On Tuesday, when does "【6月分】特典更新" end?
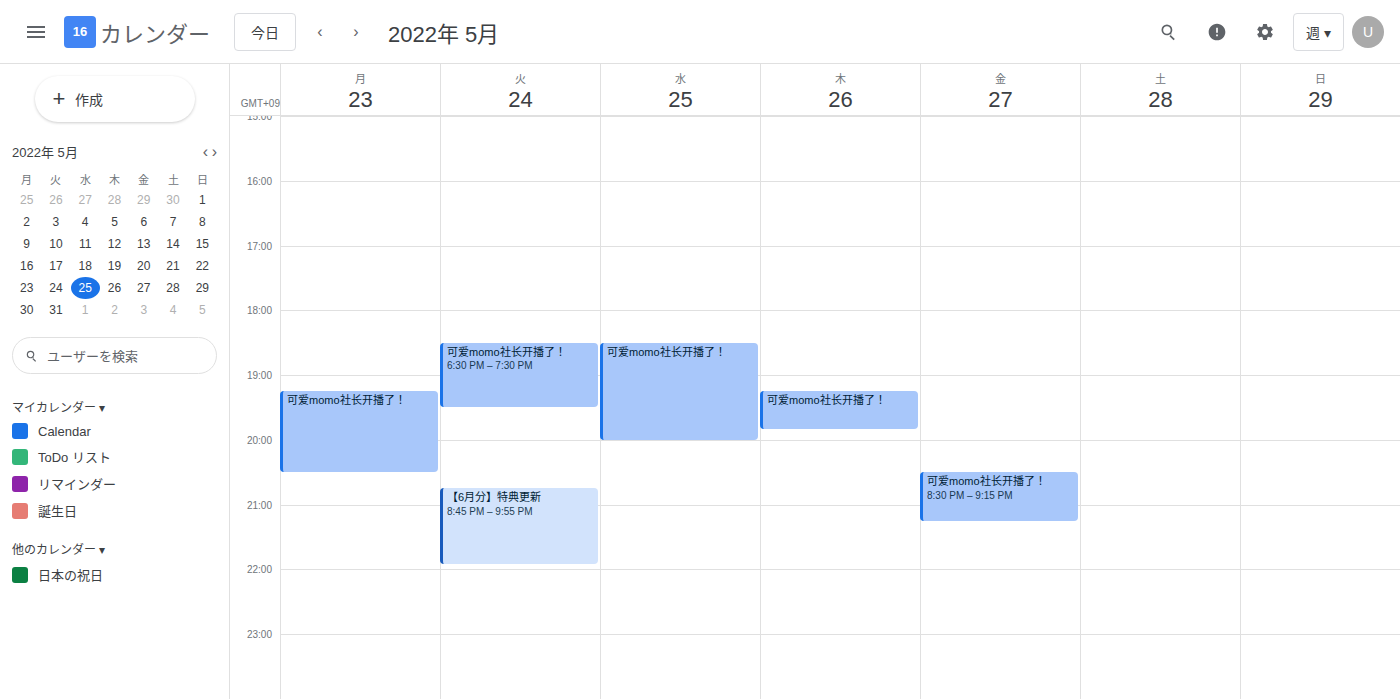
9:55 PM